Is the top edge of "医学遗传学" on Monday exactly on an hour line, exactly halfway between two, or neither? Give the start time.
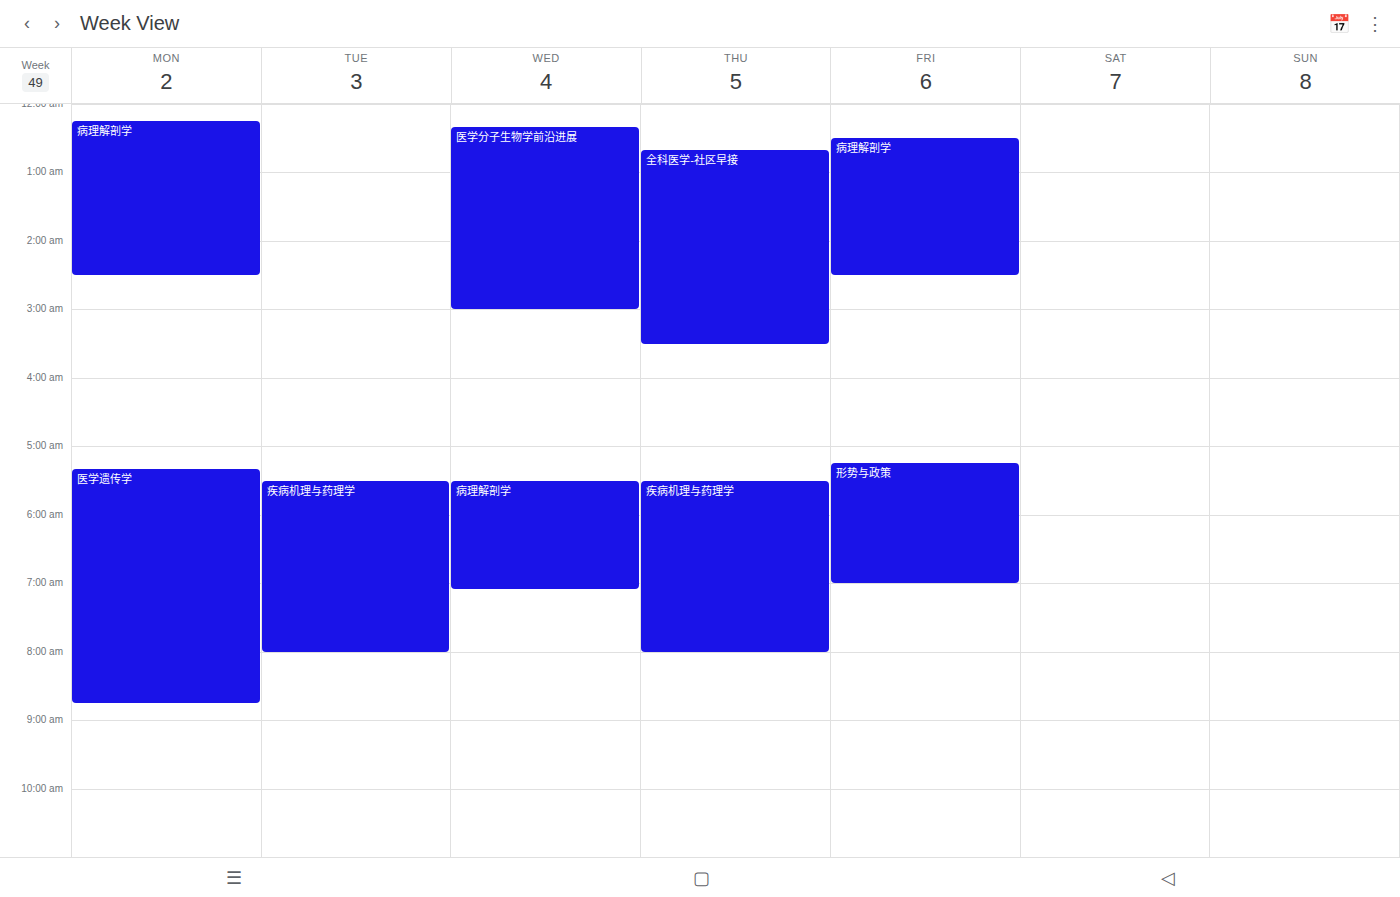
5:20 AM -- neither: 20 minutes below the 5 AM line and 40 minutes above the 6 AM line.